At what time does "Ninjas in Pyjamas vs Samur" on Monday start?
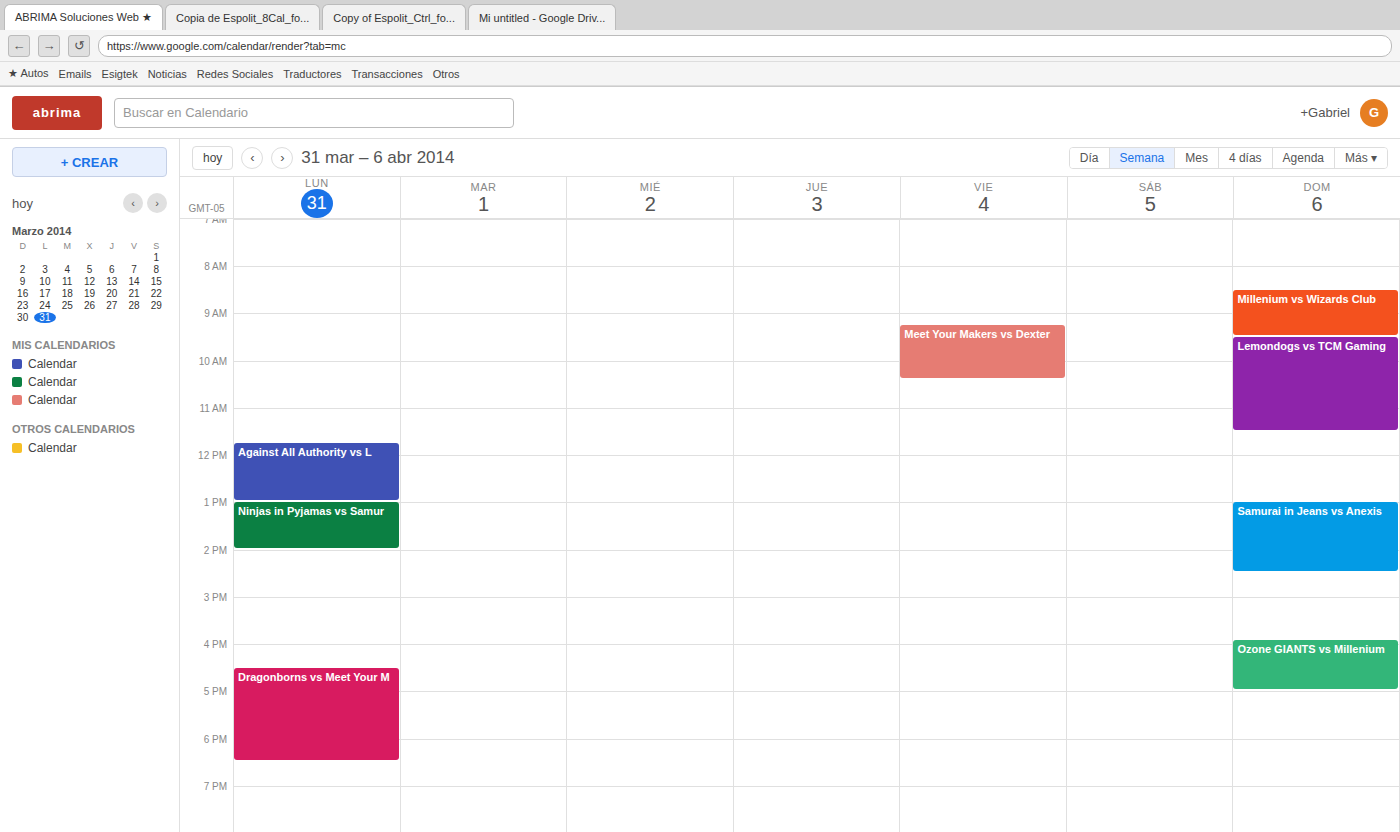
1:00 PM